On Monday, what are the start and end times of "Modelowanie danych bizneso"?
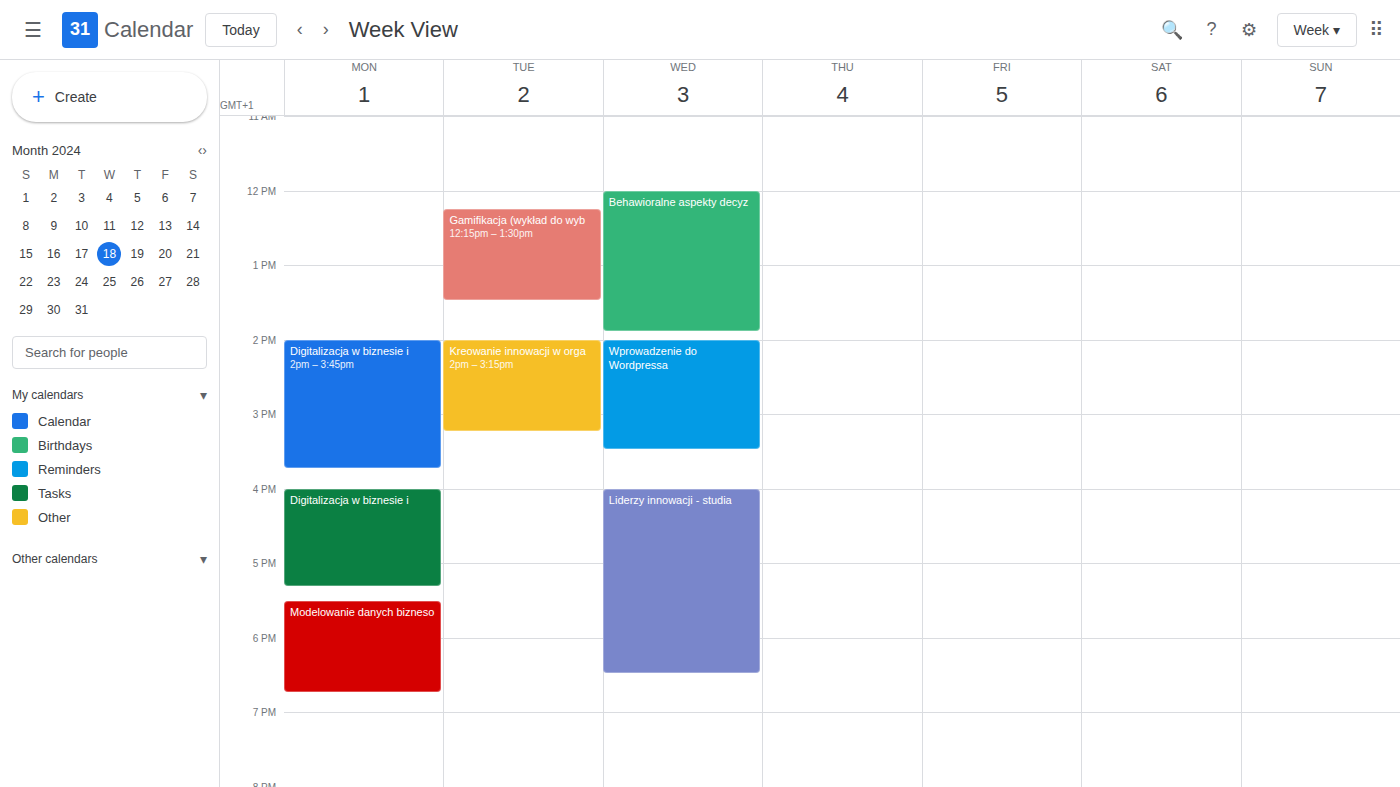
5:30 PM to 6:45 PM